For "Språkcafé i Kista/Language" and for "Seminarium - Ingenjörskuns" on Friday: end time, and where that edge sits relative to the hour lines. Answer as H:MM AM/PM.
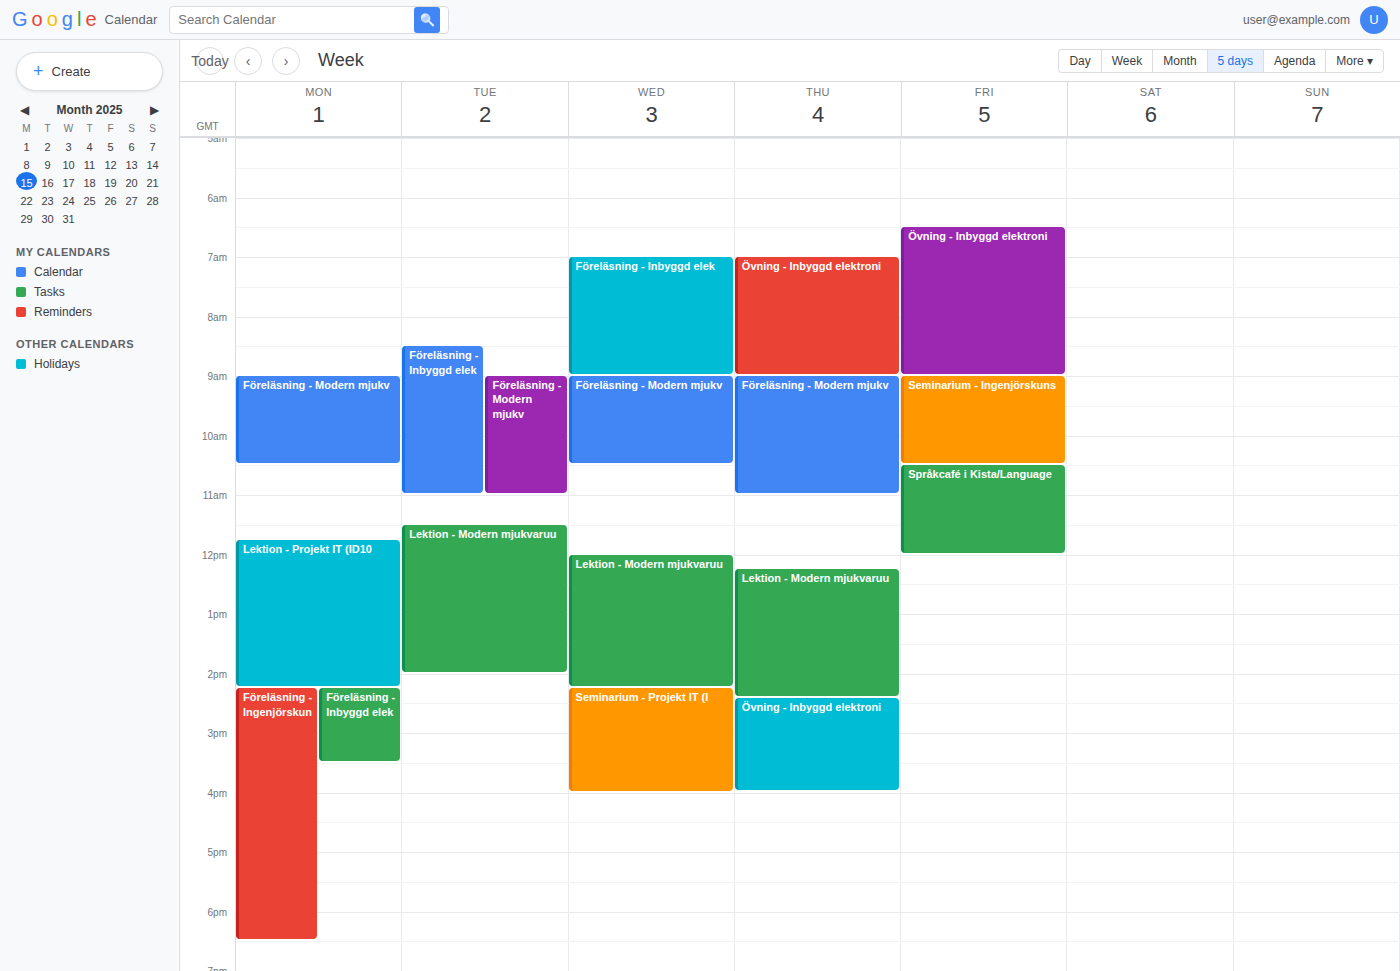
"Språkcafé i Kista/Language": 12:00 PM, exactly on the 12 PM line. "Seminarium - Ingenjörskuns": 10:30 AM, halfway between the 10 AM and 11 AM lines.